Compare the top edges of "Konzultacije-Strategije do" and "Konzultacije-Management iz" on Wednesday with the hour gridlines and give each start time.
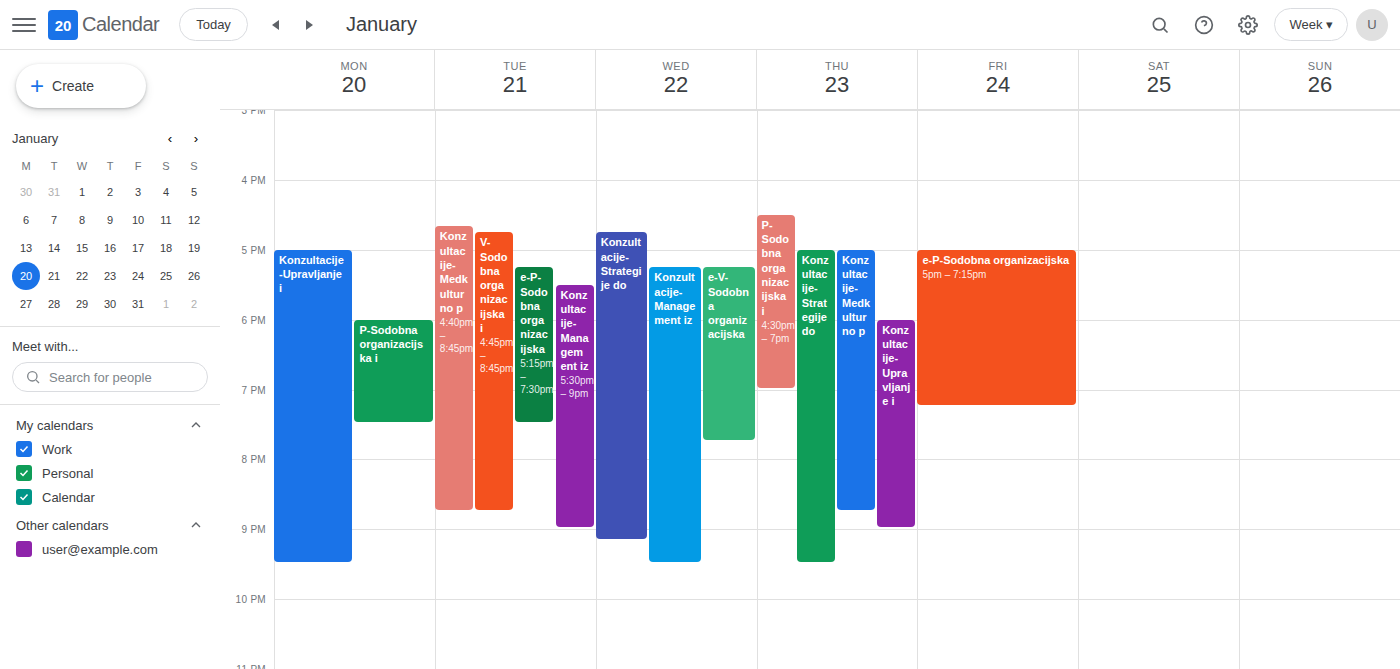
"Konzultacije-Strategije do": 4:45 PM, neither: three quarters of the way from the 4 PM line to the 5 PM line. "Konzultacije-Management iz": 5:15 PM, neither: a quarter of the way from the 5 PM line to the 6 PM line.